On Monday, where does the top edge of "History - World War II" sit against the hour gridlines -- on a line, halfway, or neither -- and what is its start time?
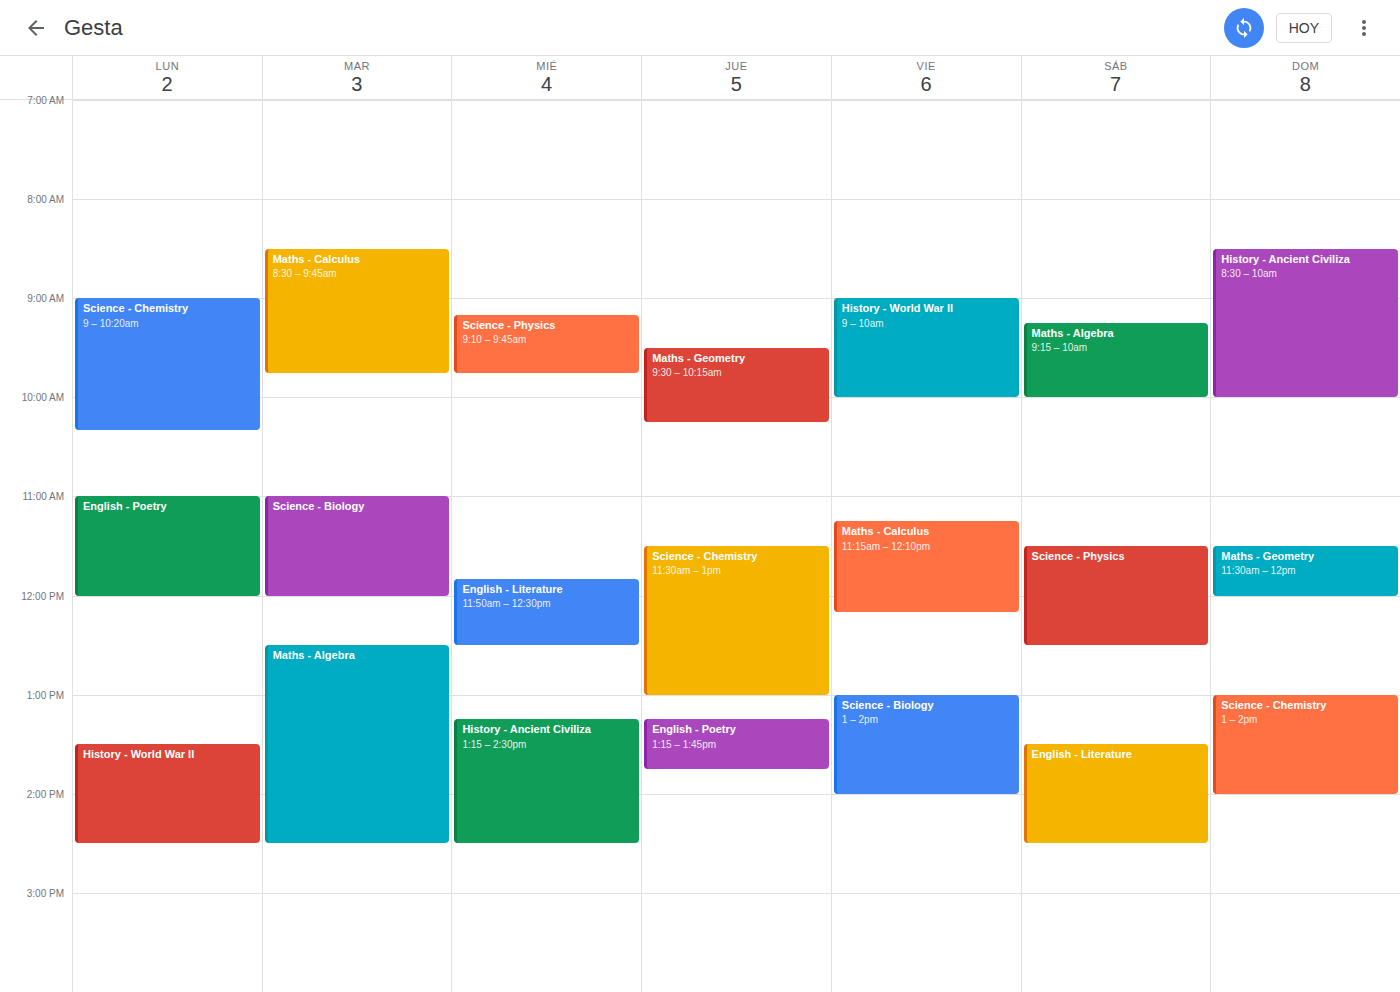
1:30 PM -- halfway between the 1 PM and 2 PM lines.